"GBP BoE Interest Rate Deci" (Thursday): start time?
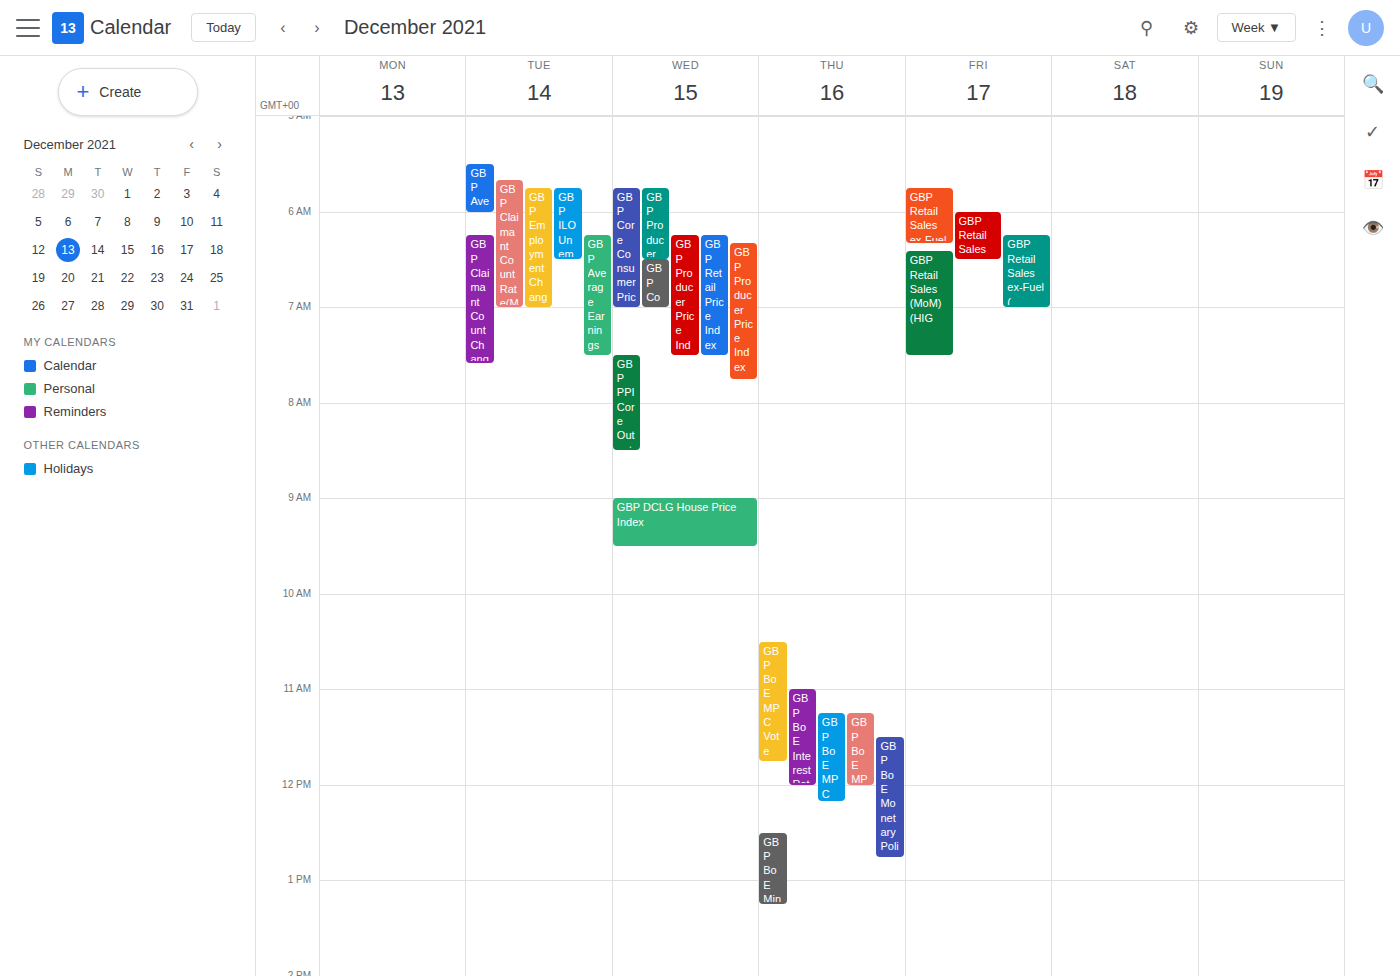
11:00